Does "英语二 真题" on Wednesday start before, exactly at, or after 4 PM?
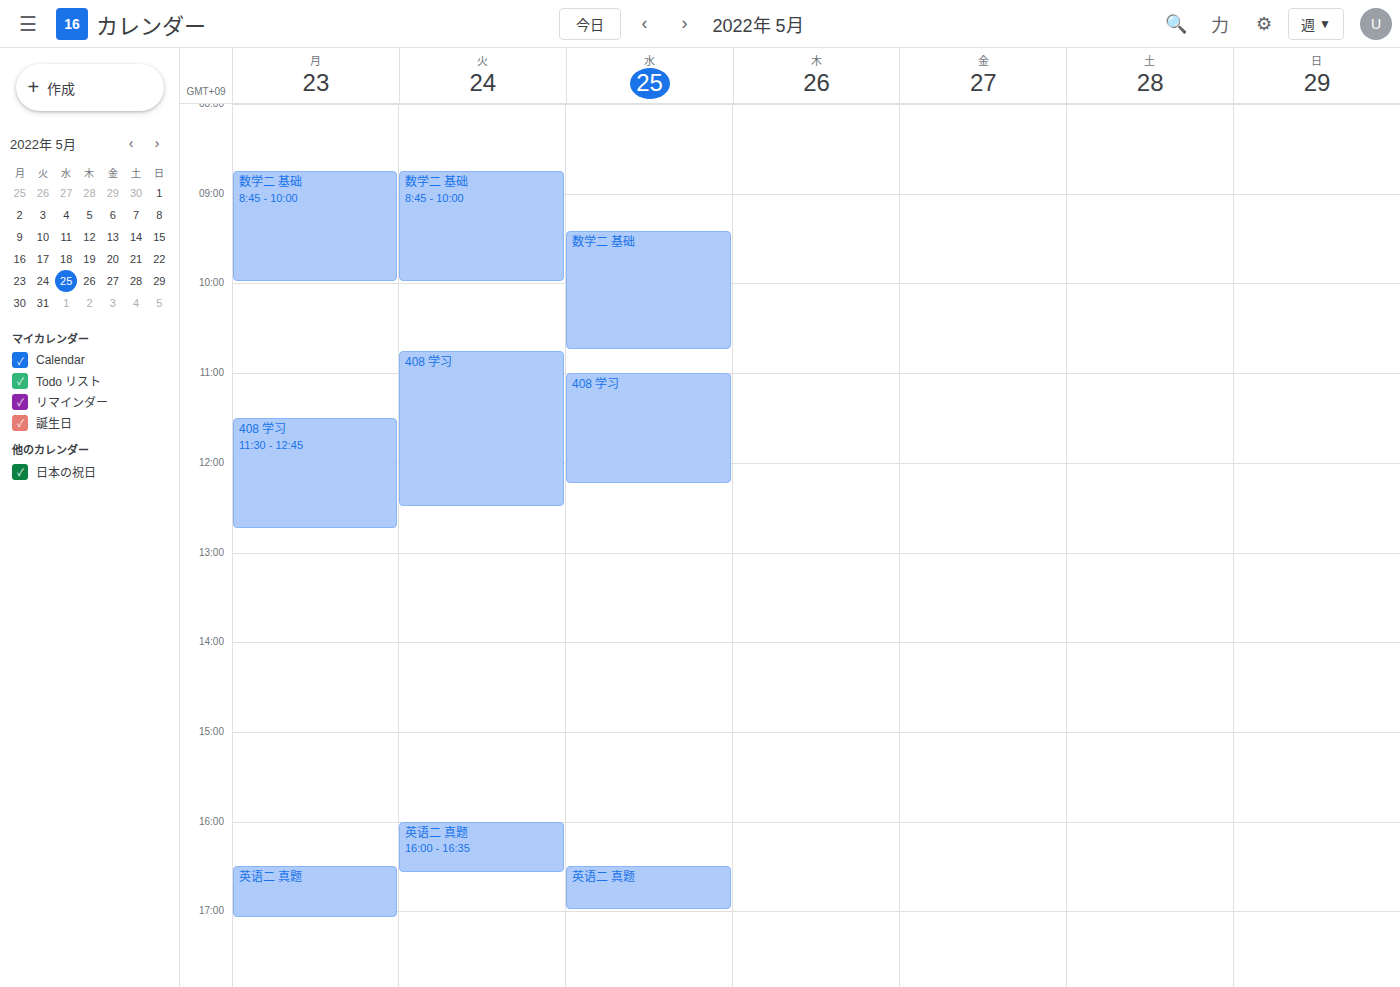
4:30 PM -- after 4 PM, 30 minutes below the 4 PM line.